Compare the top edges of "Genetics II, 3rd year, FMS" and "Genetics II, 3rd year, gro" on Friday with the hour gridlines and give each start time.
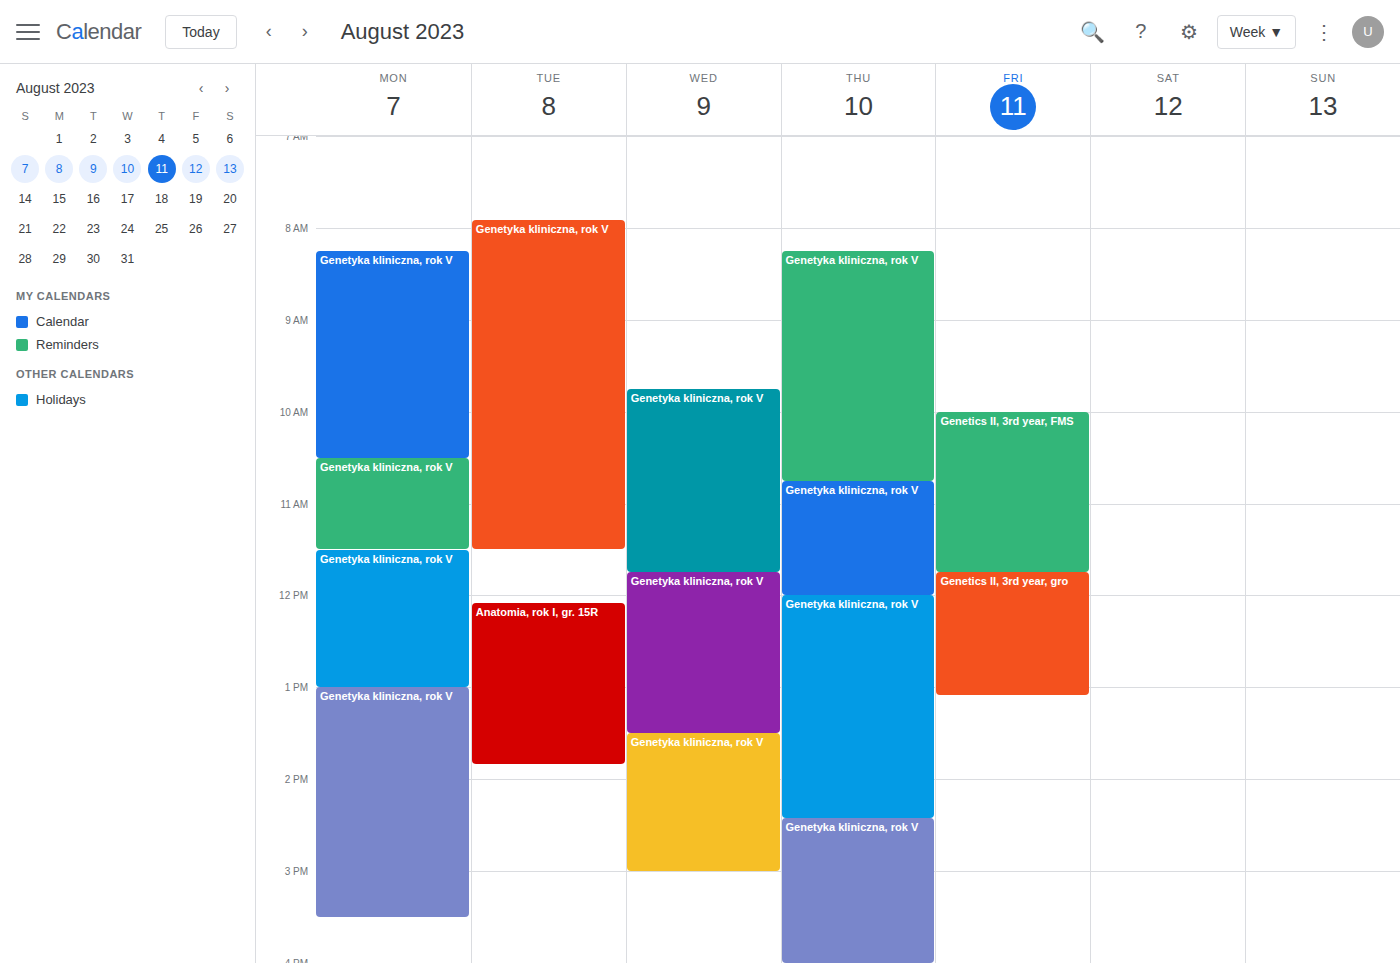
"Genetics II, 3rd year, FMS": 10:00 AM, exactly on the 10 AM line. "Genetics II, 3rd year, gro": 11:45 AM, neither: three quarters of the way from the 11 AM line to the 12 PM line.